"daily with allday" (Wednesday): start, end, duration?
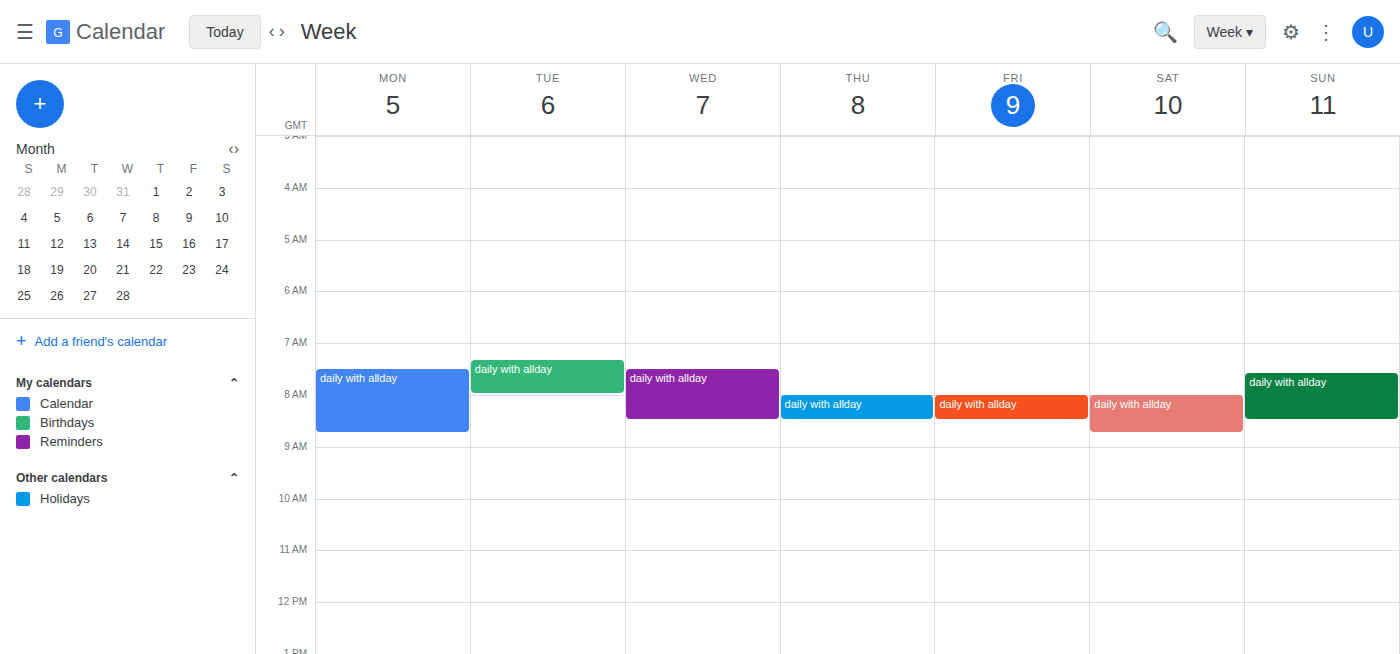
7:30 AM to 8:30 AM, 1 hour